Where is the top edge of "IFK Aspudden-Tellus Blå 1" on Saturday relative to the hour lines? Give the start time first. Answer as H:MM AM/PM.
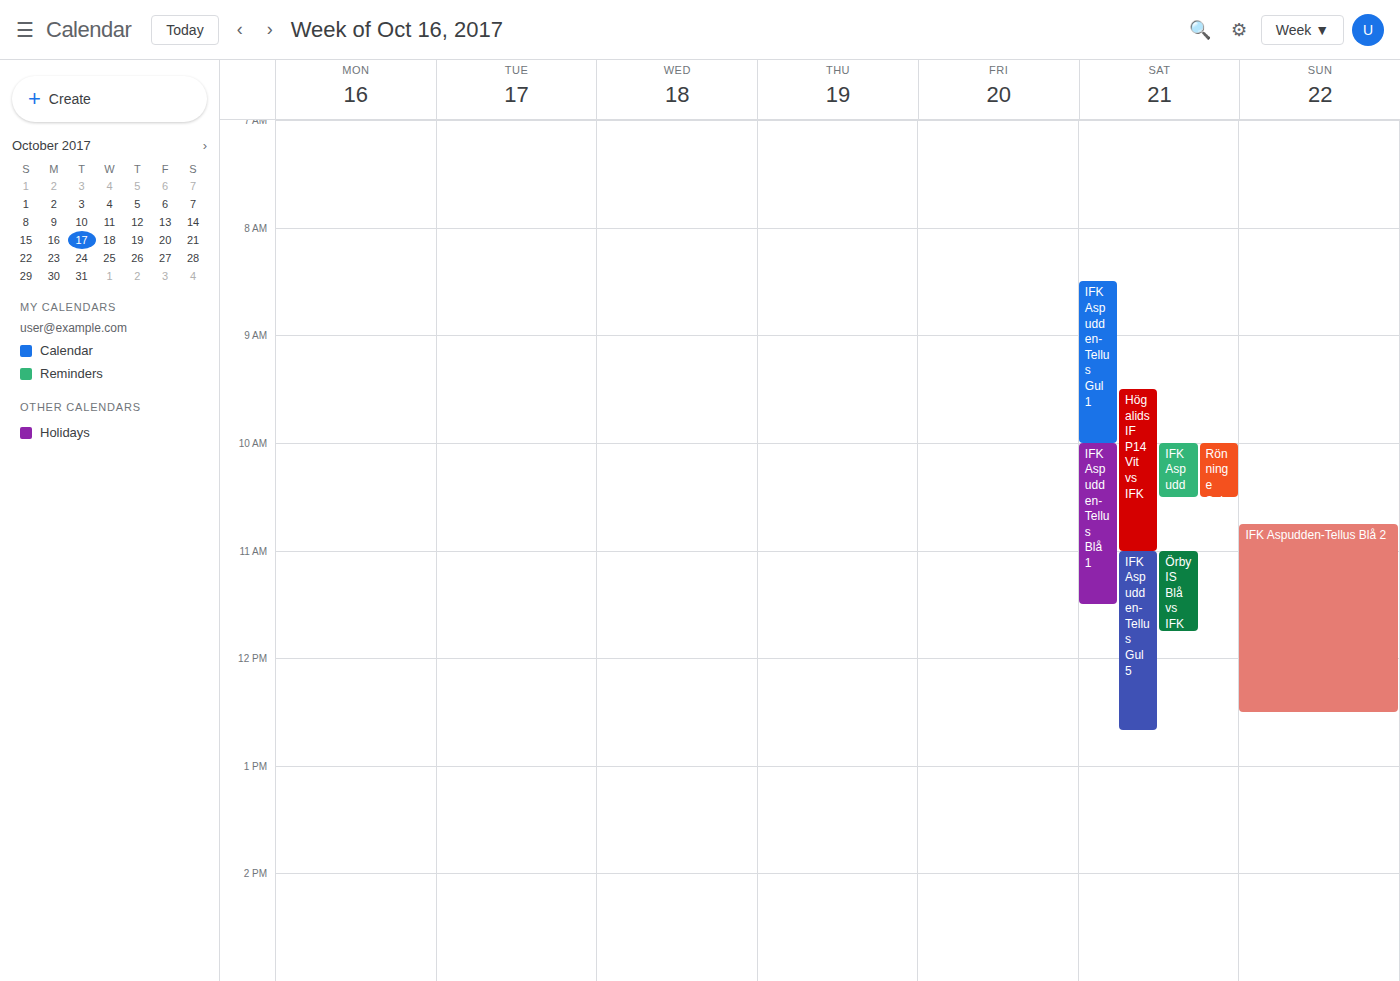
10:00 AM -- exactly on the 10 AM line.